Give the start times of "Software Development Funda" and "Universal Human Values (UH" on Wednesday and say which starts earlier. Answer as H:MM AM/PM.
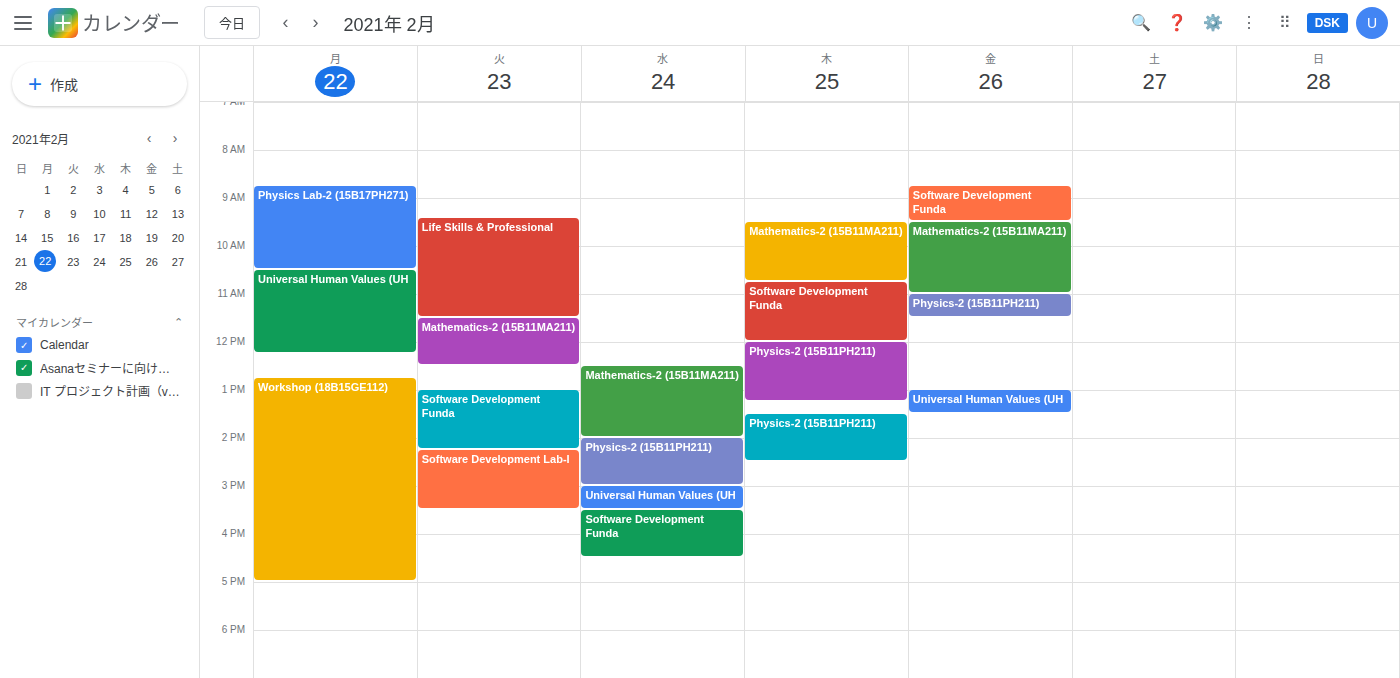
"Universal Human Values (UH" 3:00 PM; "Software Development Funda" 3:30 PM.